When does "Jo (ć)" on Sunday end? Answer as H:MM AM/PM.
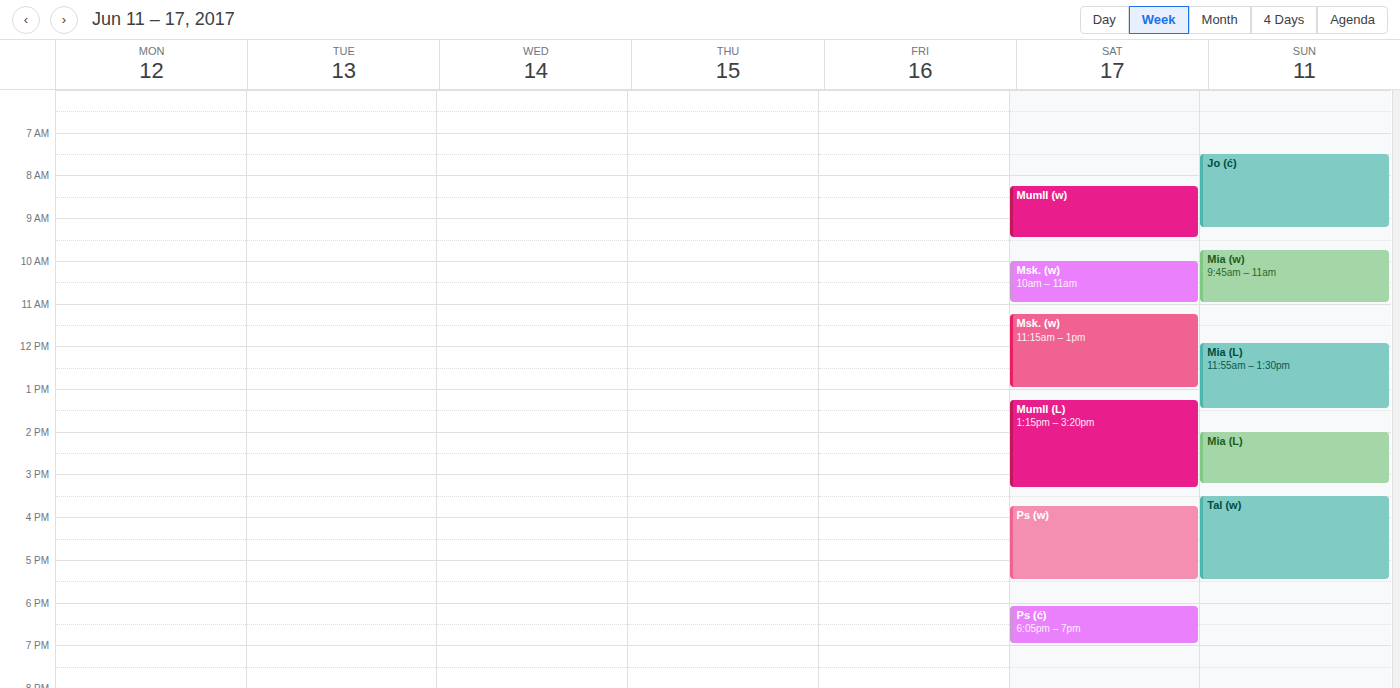
9:15 AM